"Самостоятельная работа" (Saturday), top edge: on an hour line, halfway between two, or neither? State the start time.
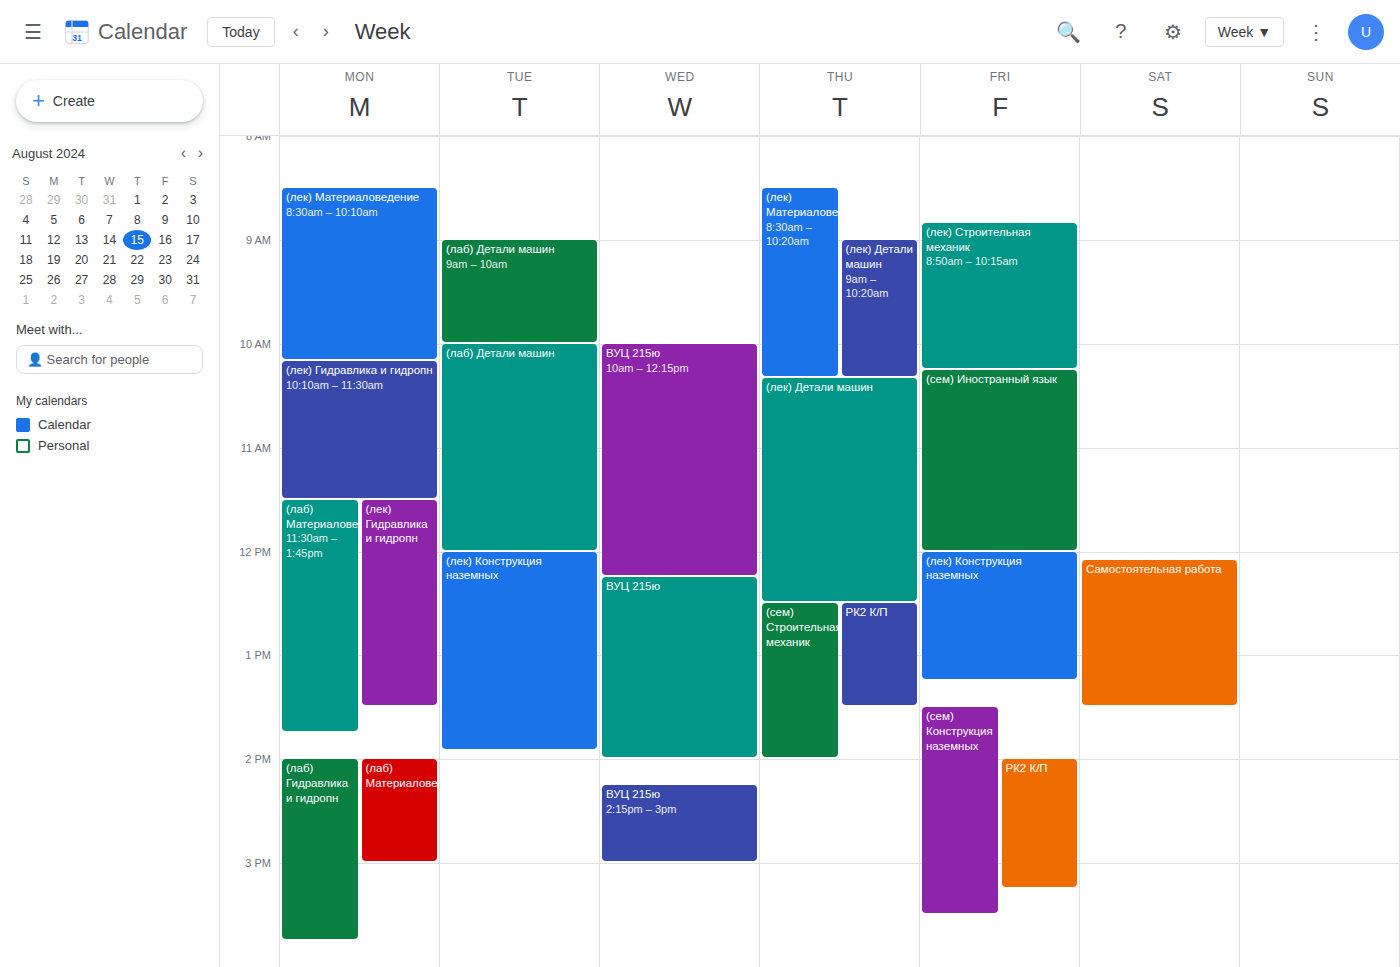
12:05 PM -- neither: 5 minutes below the 12 PM line and 55 minutes above the 1 PM line.